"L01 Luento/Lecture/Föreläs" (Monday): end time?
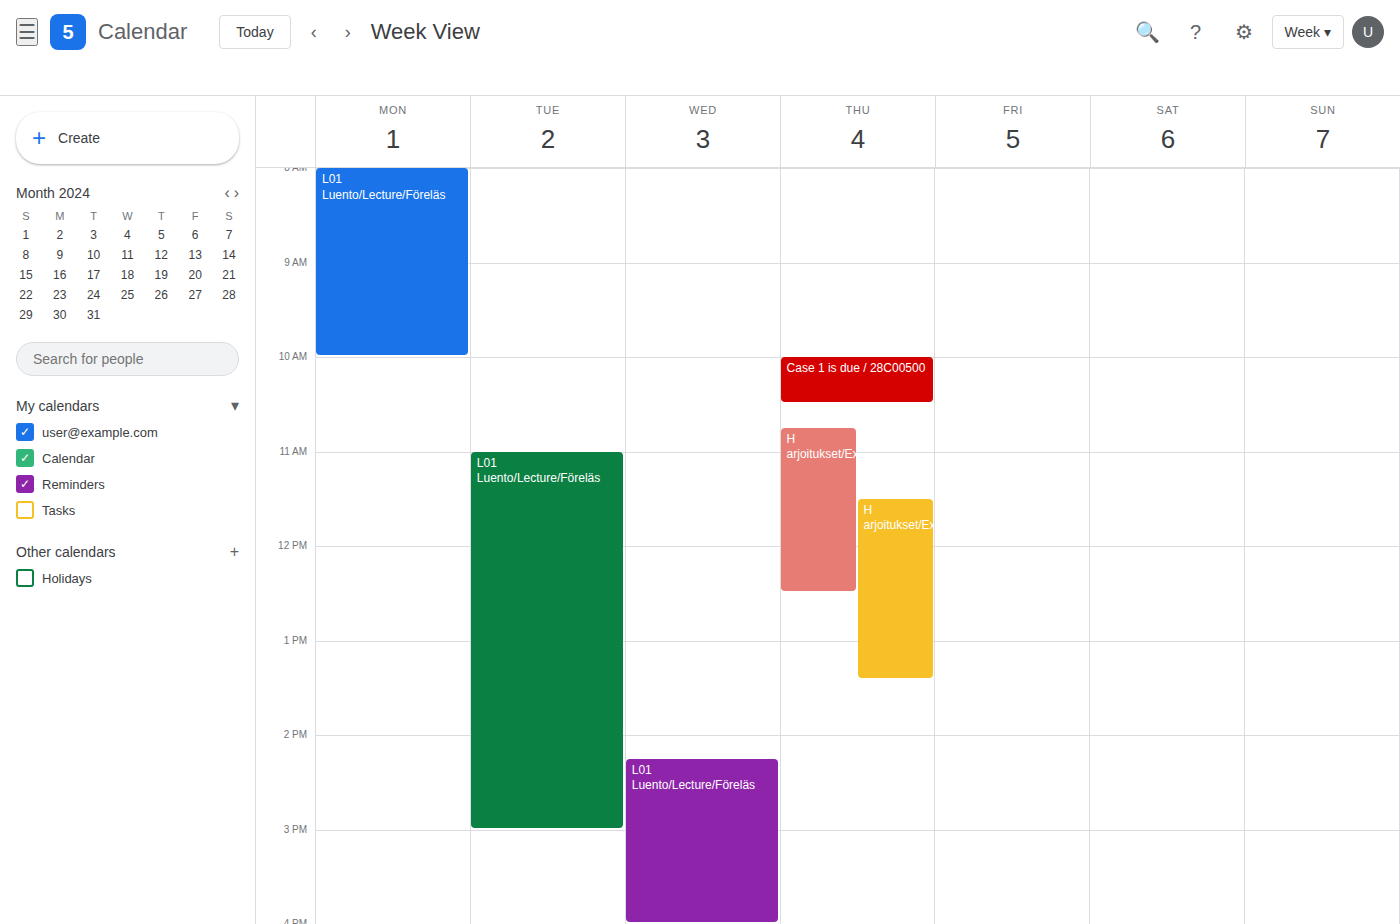
10:00